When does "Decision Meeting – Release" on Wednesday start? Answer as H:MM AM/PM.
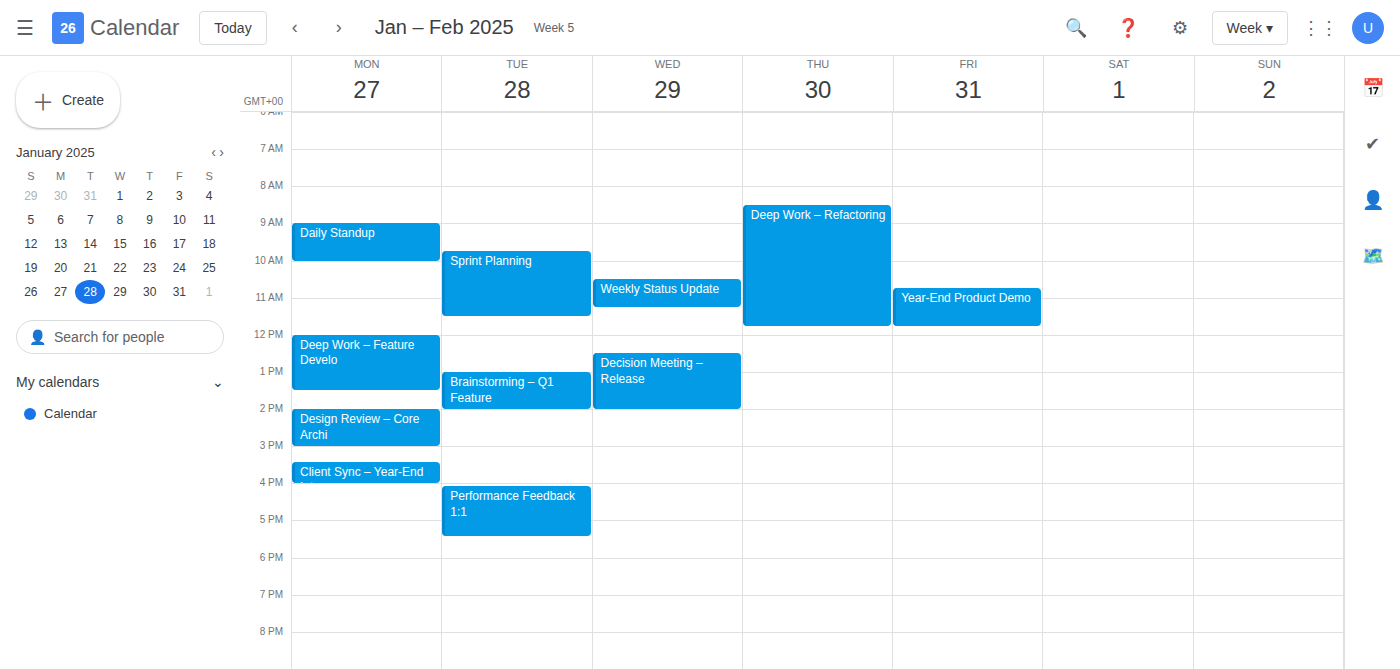
12:30 PM